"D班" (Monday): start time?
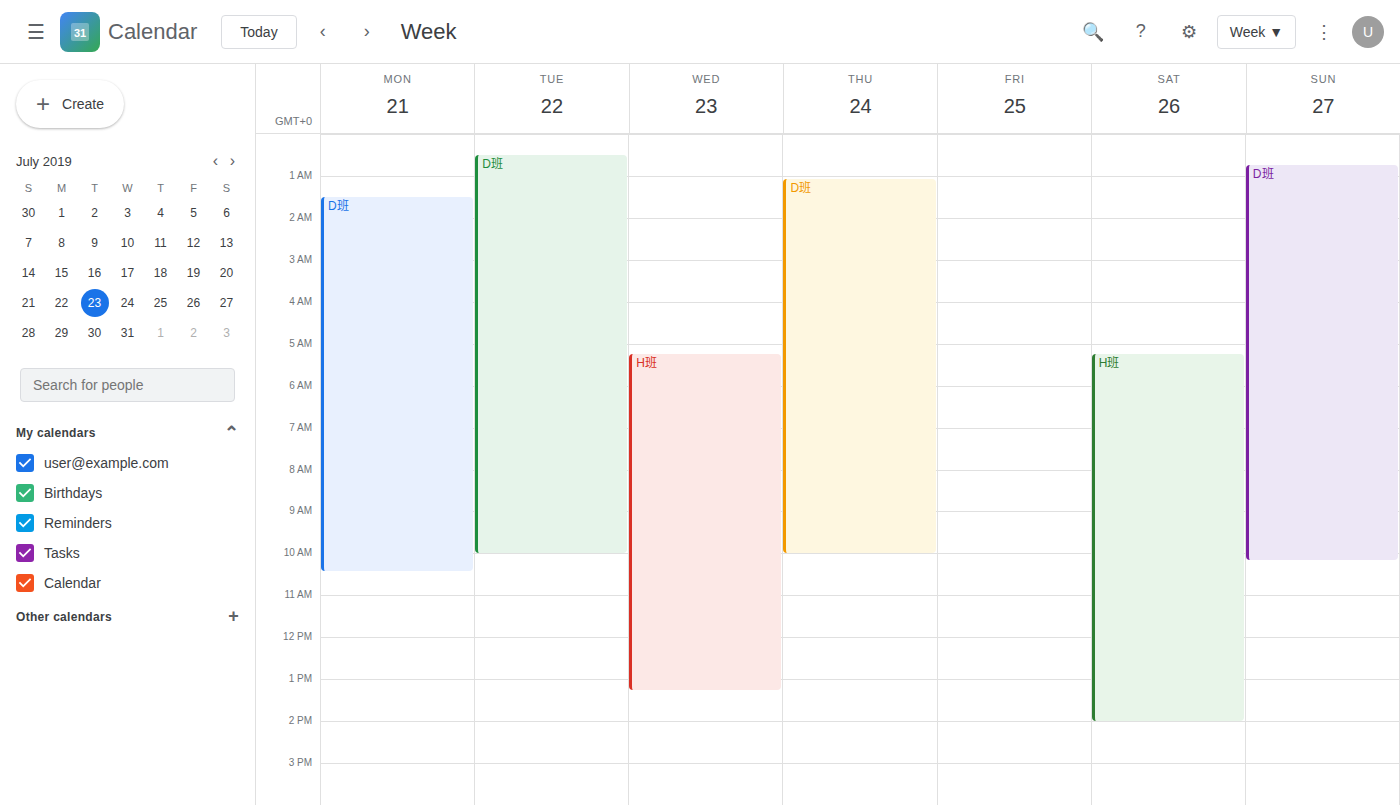
1:30 AM